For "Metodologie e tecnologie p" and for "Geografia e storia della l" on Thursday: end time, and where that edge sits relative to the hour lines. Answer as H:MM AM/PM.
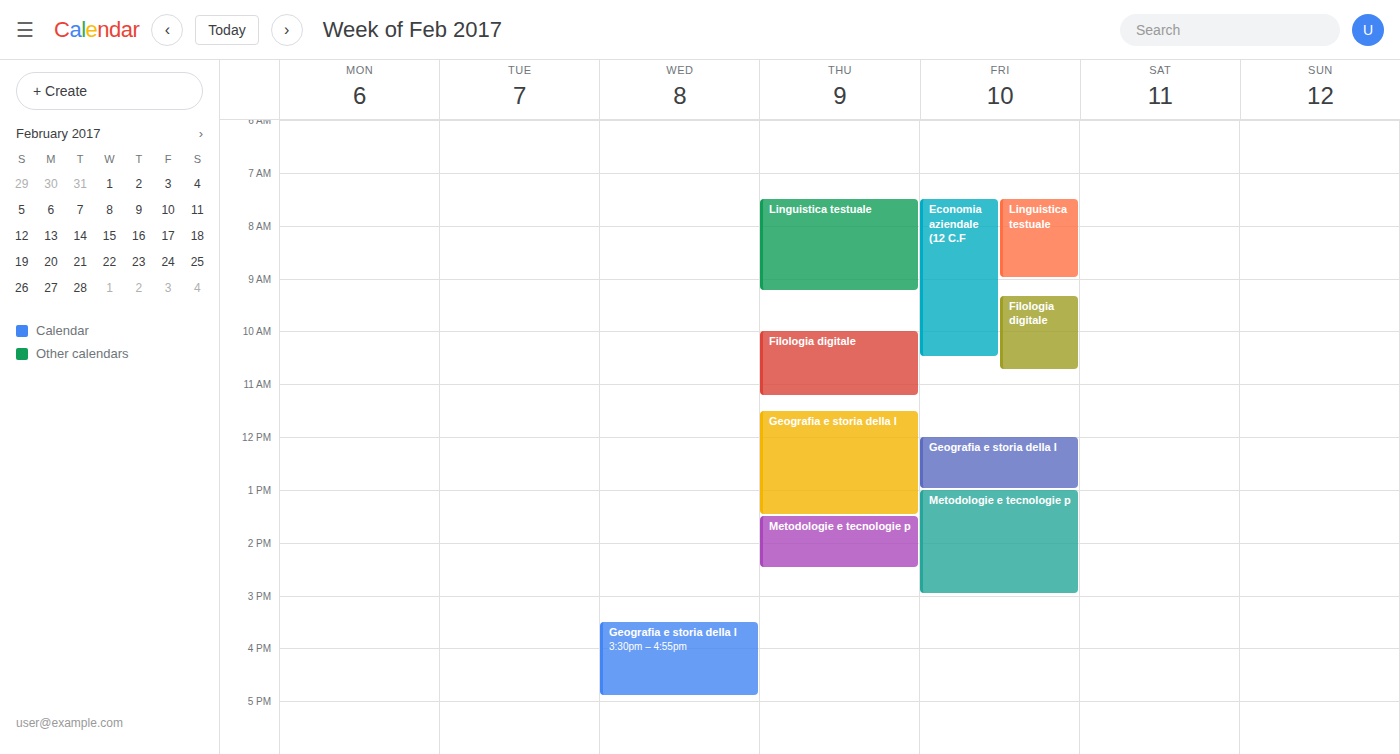
"Metodologie e tecnologie p": 2:30 PM, halfway between the 2 PM and 3 PM lines. "Geografia e storia della l": 1:30 PM, halfway between the 1 PM and 2 PM lines.